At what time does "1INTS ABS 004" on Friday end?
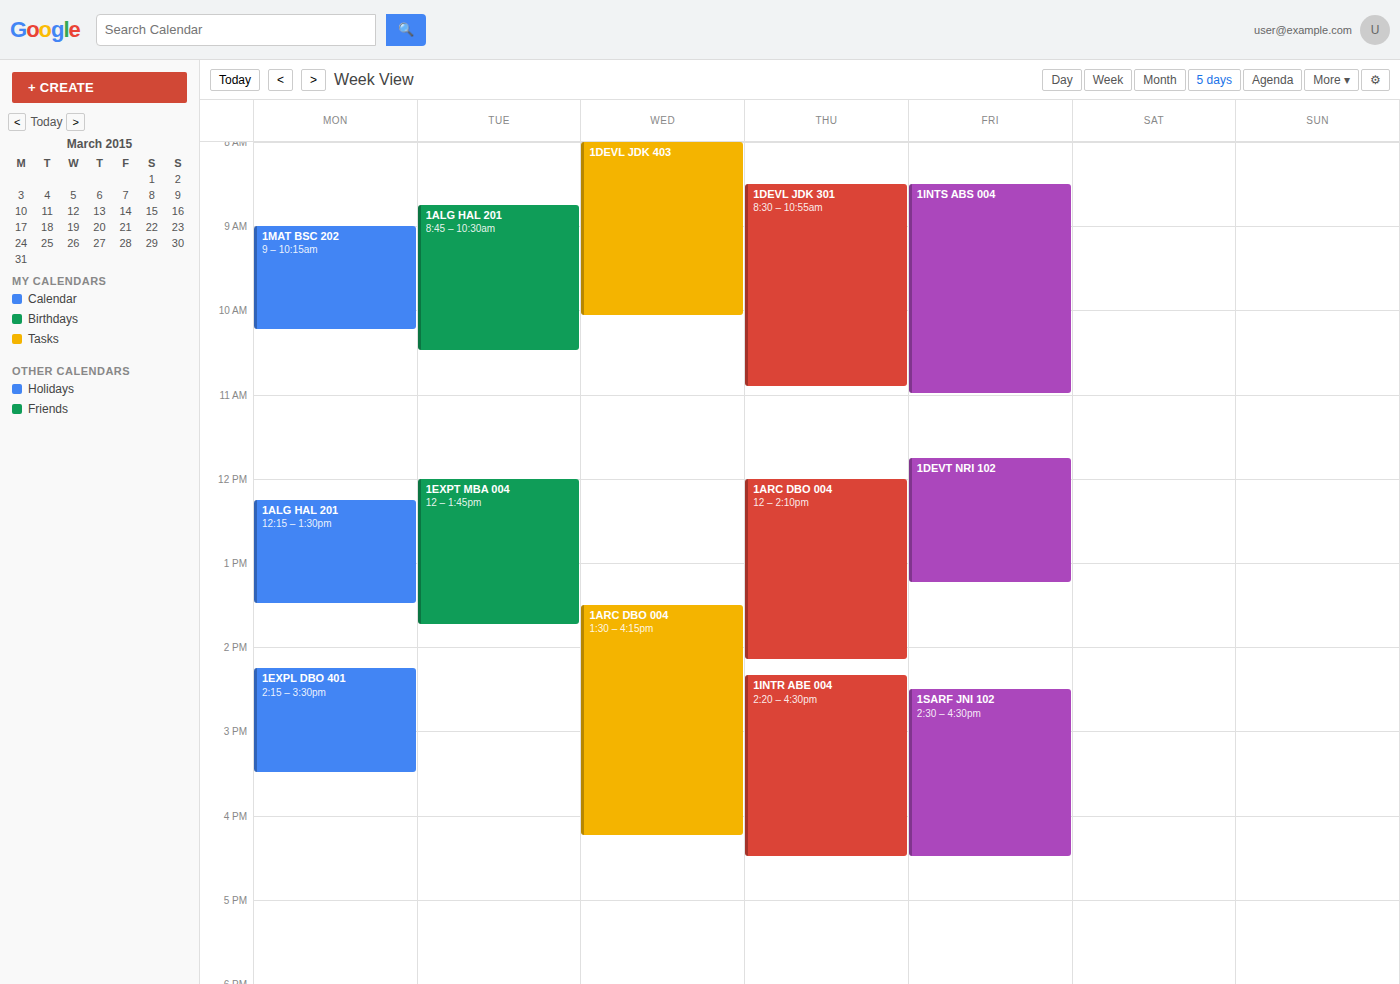
11:00 AM